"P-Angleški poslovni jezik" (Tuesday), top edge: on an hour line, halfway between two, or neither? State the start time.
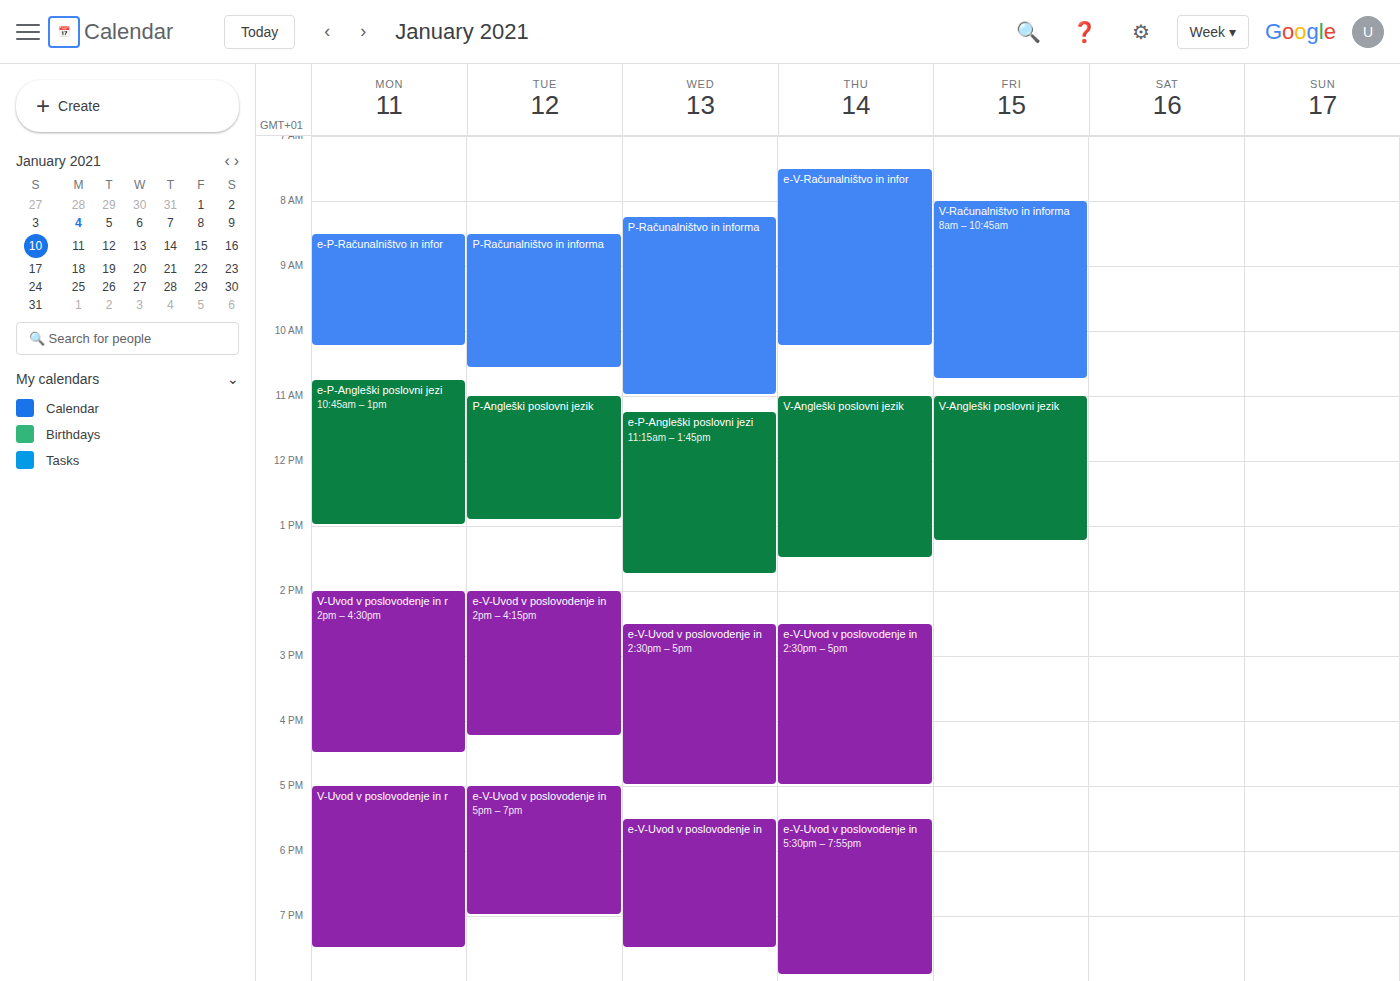
11:00 AM -- exactly on the 11 AM line.